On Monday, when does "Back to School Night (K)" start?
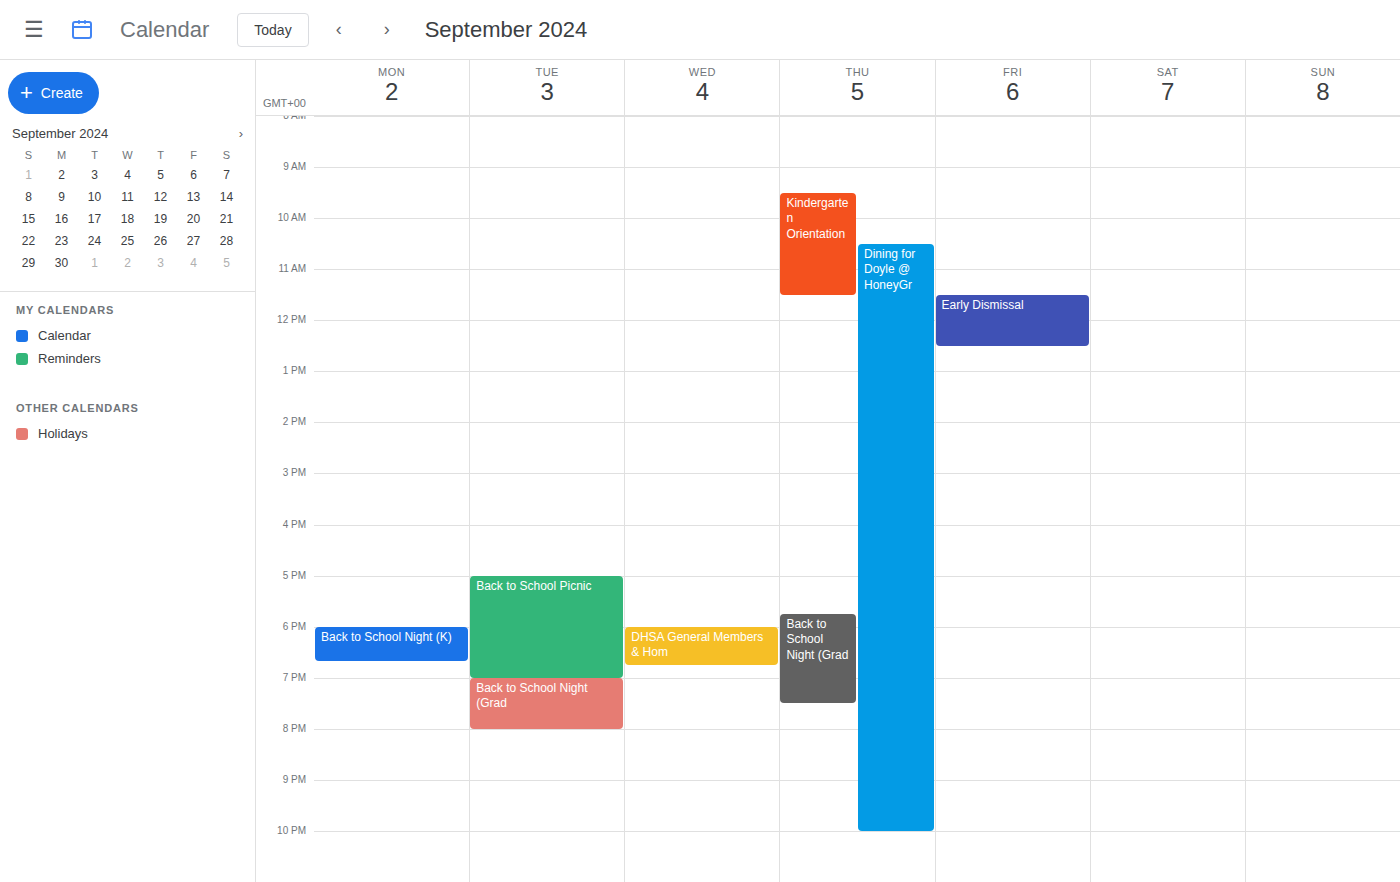
6:00 PM